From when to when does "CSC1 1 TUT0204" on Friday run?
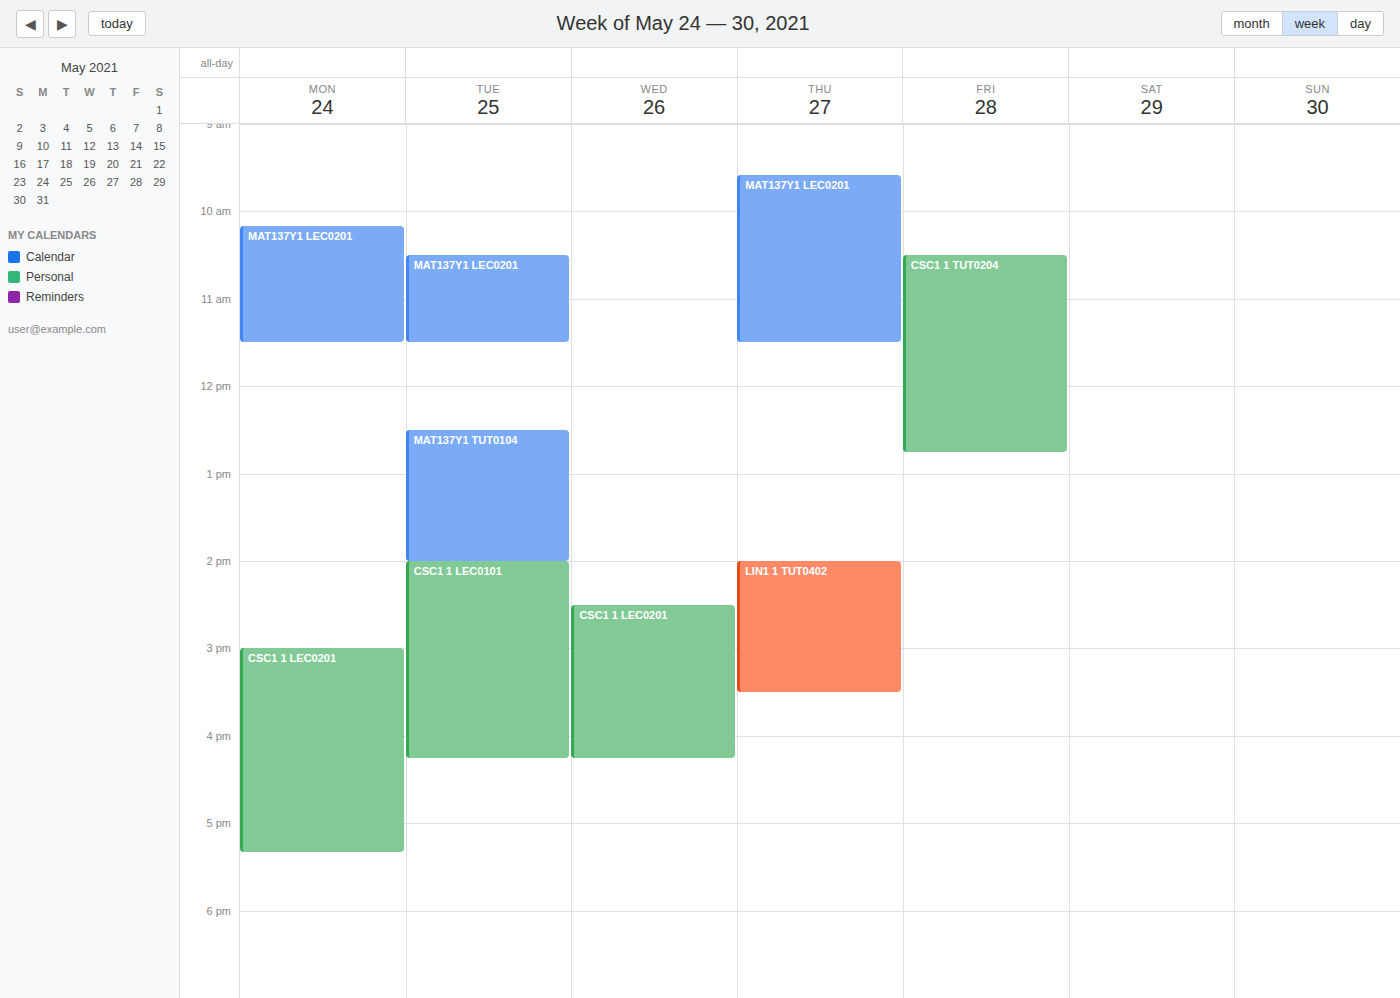
10:30 AM to 12:45 PM